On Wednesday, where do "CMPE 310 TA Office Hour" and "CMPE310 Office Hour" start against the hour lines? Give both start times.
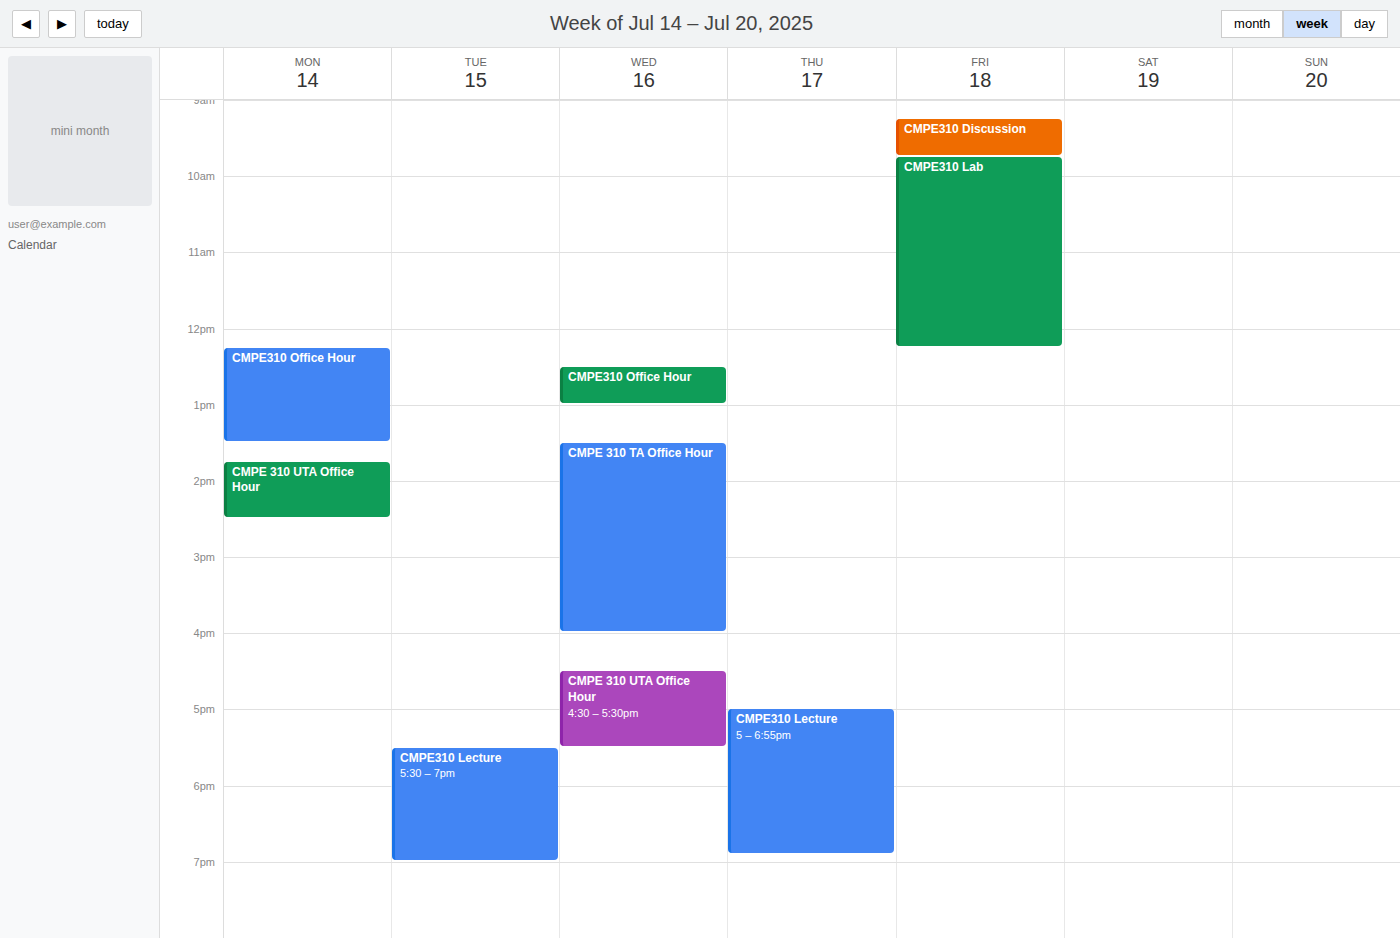
"CMPE 310 TA Office Hour": 13:30, halfway between the 13:00 and 14:00 lines. "CMPE310 Office Hour": 12:30, halfway between the 12:00 and 13:00 lines.